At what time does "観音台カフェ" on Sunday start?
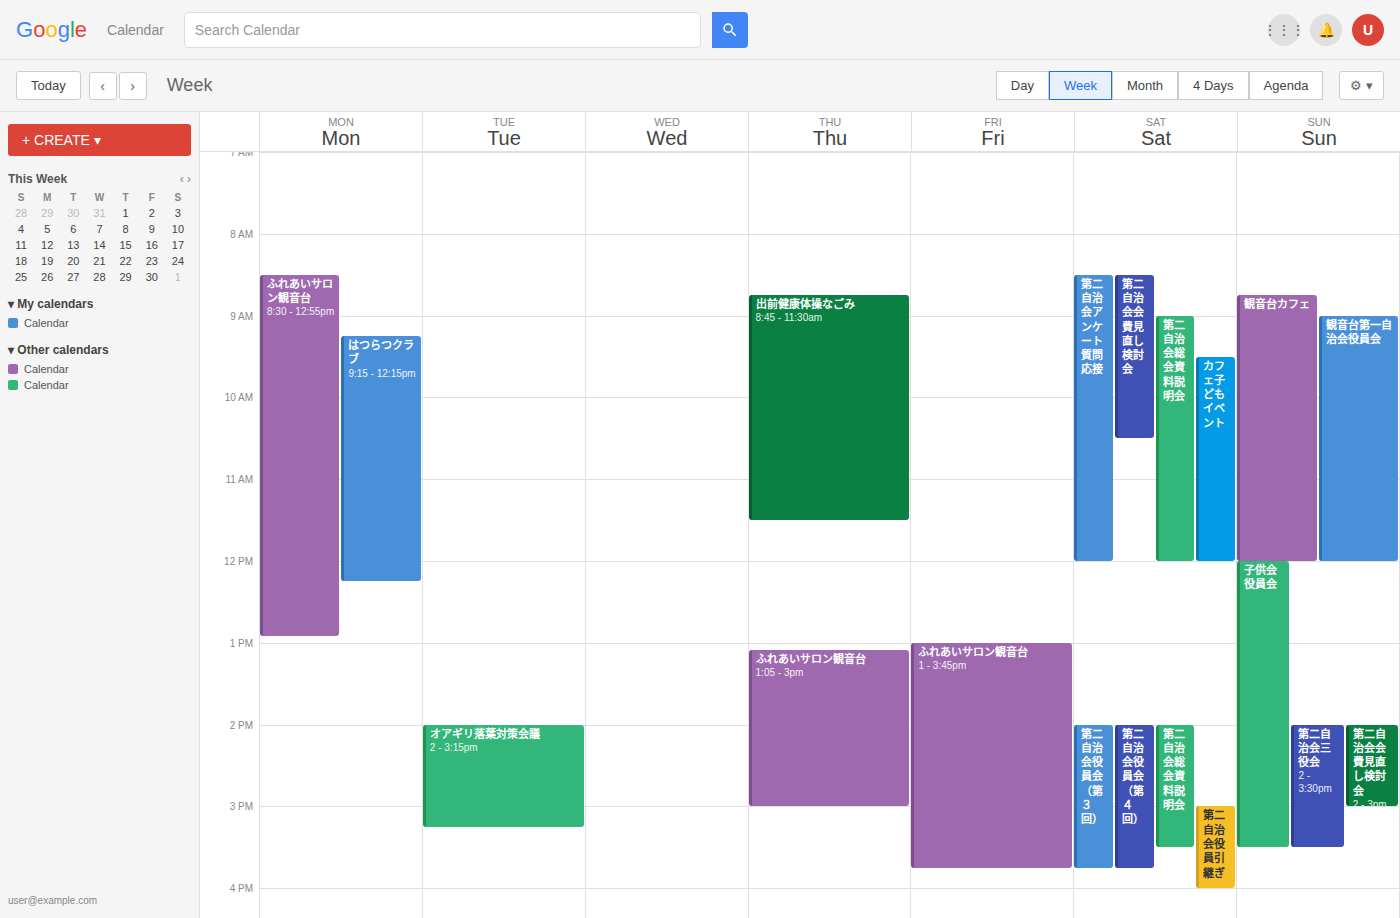
8:45 AM